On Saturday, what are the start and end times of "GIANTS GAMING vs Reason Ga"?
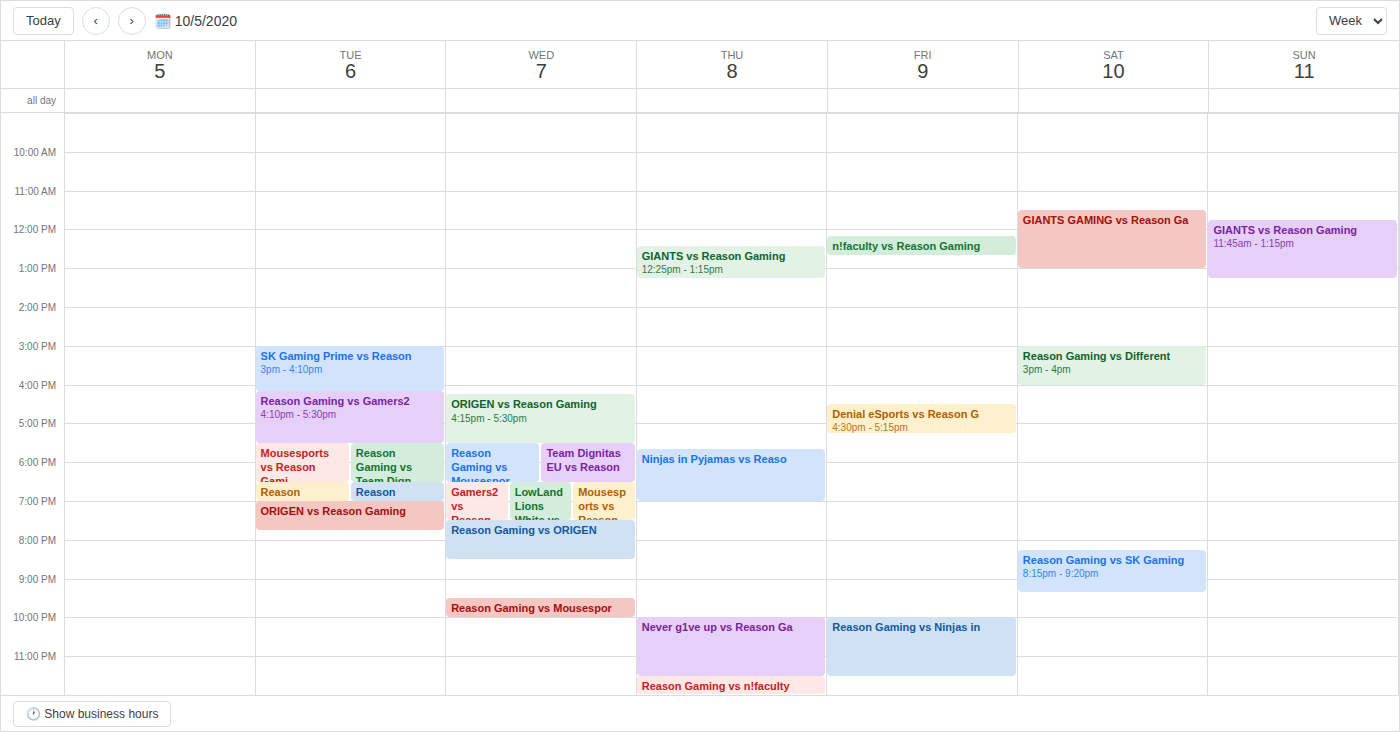
11:30 AM to 1:00 PM